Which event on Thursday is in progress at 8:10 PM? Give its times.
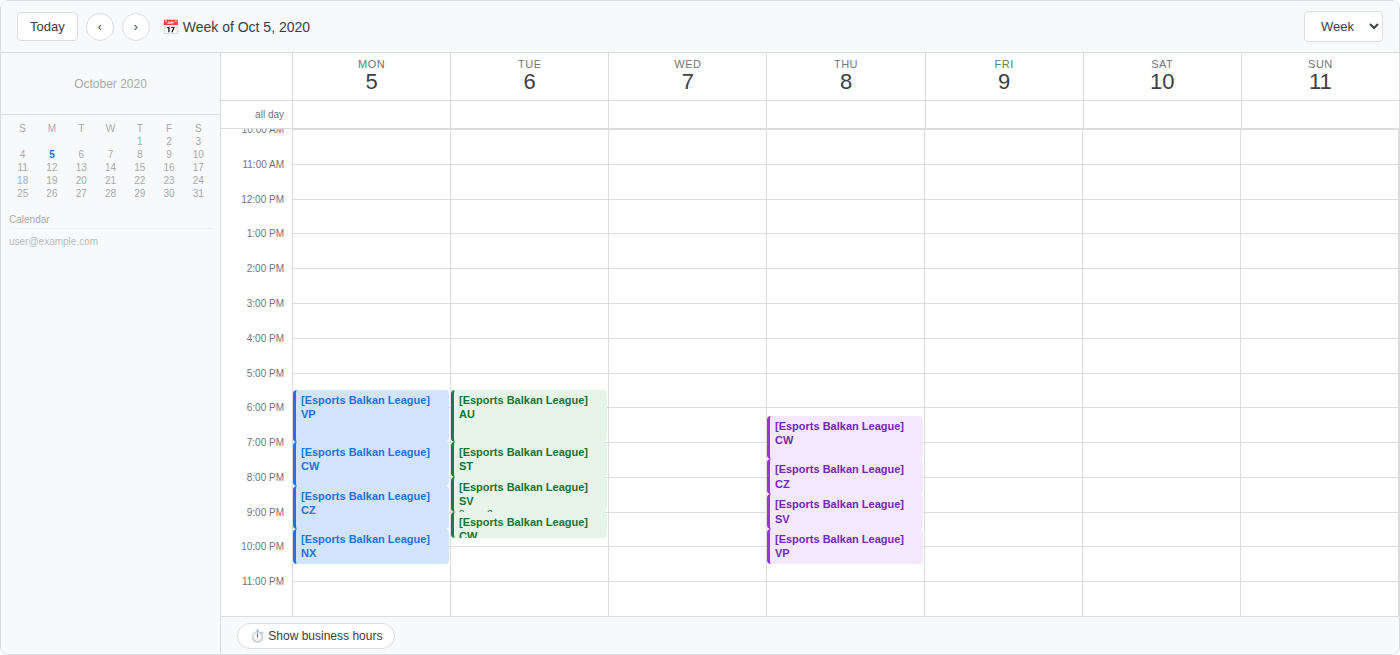
"[Esports Balkan League] CZ", 7:30 PM to 8:30 PM